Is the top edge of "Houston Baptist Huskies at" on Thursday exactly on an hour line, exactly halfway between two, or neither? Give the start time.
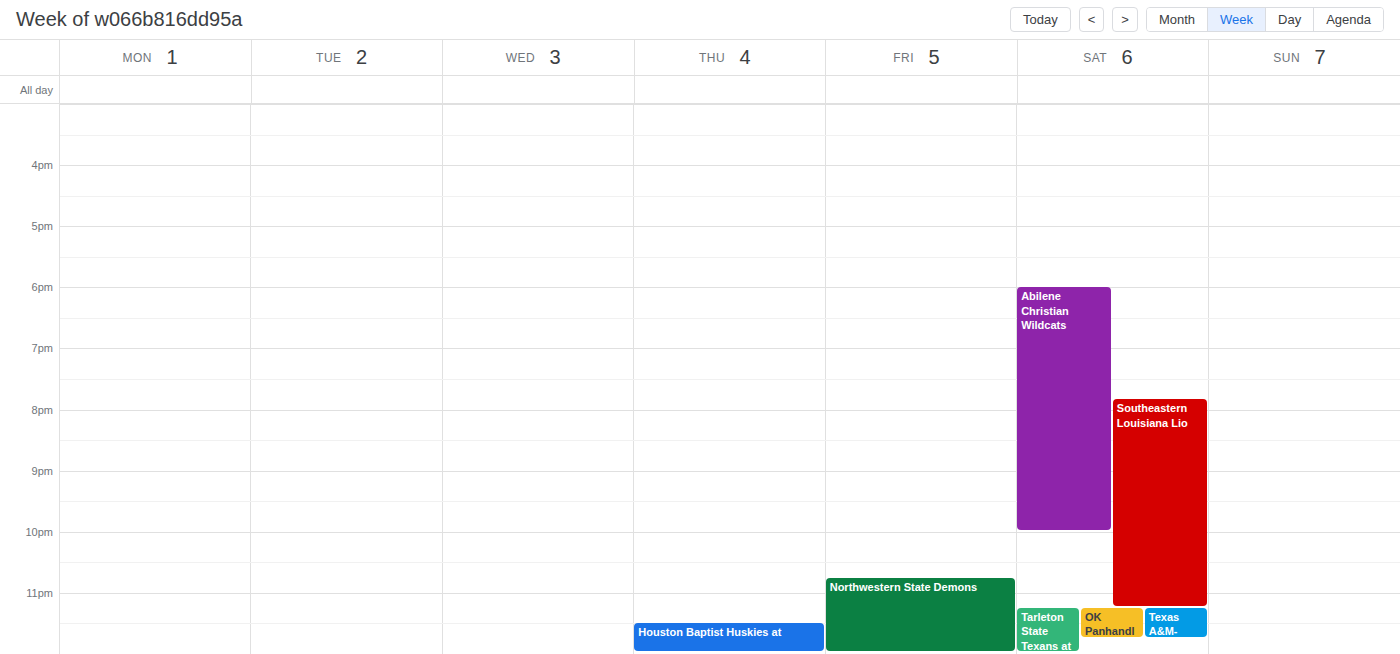
11:30 PM -- halfway between the 11 PM and 12 AM lines.